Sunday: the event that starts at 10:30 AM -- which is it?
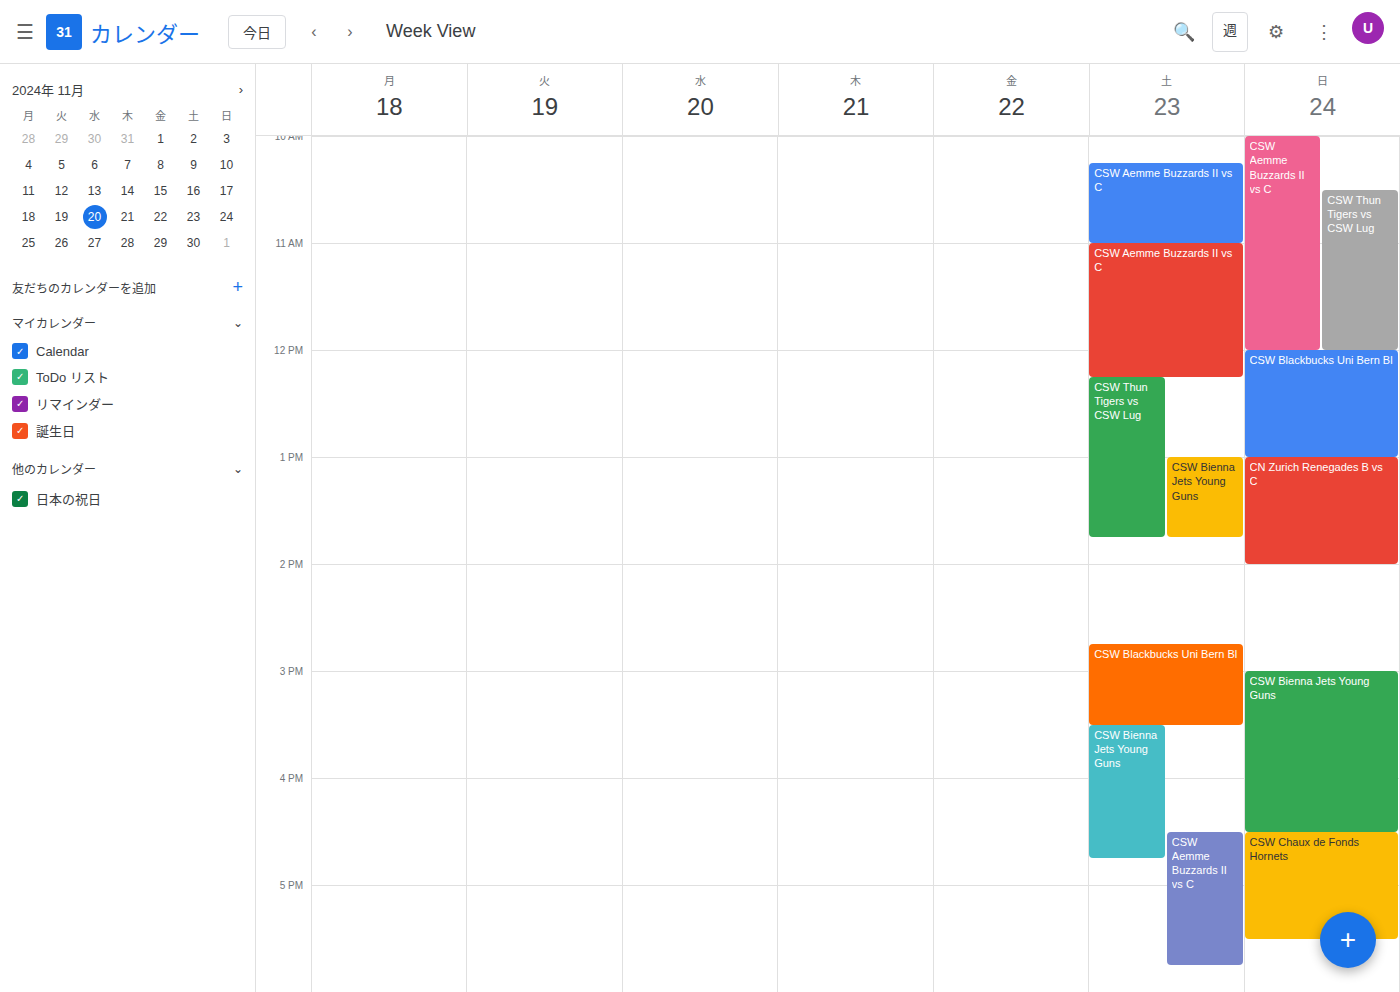
"CSW Thun Tigers vs CSW Lug"